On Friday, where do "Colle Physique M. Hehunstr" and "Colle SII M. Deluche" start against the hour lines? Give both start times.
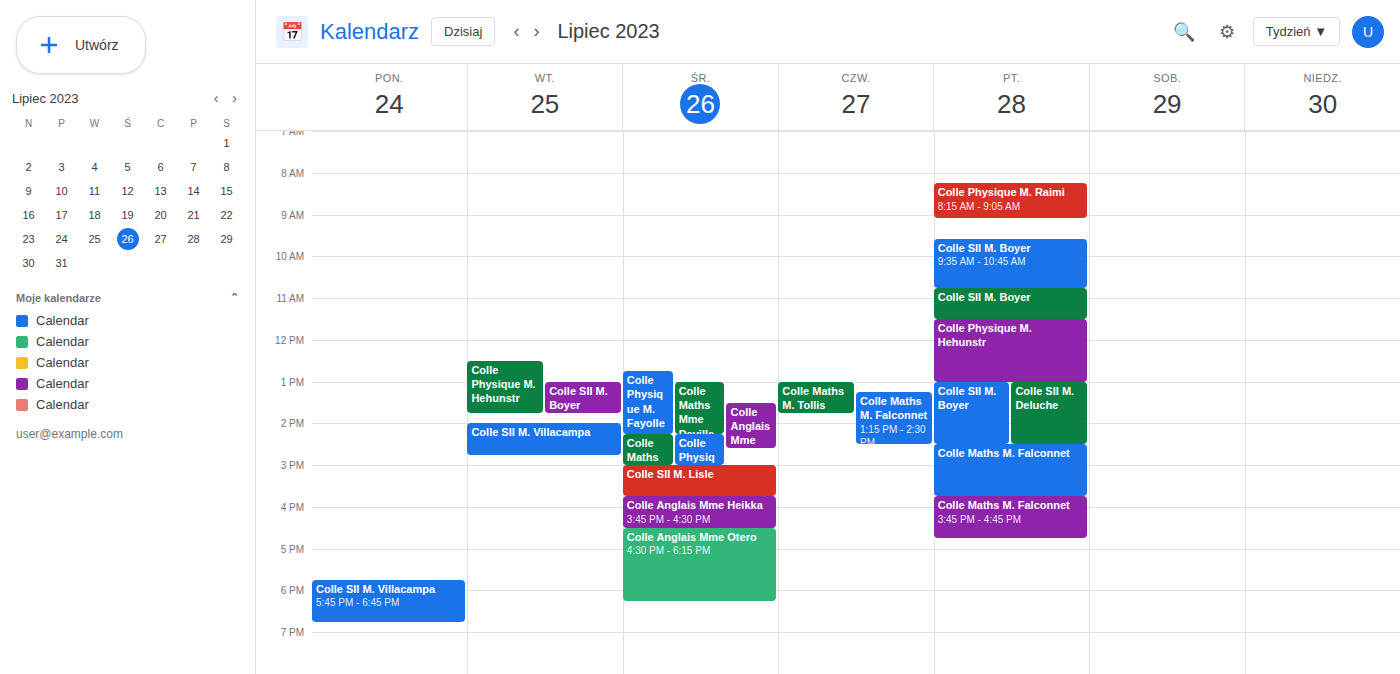
"Colle Physique M. Hehunstr": 11:30 AM, halfway between the 11 AM and 12 PM lines. "Colle SII M. Deluche": 1:00 PM, exactly on the 1 PM line.